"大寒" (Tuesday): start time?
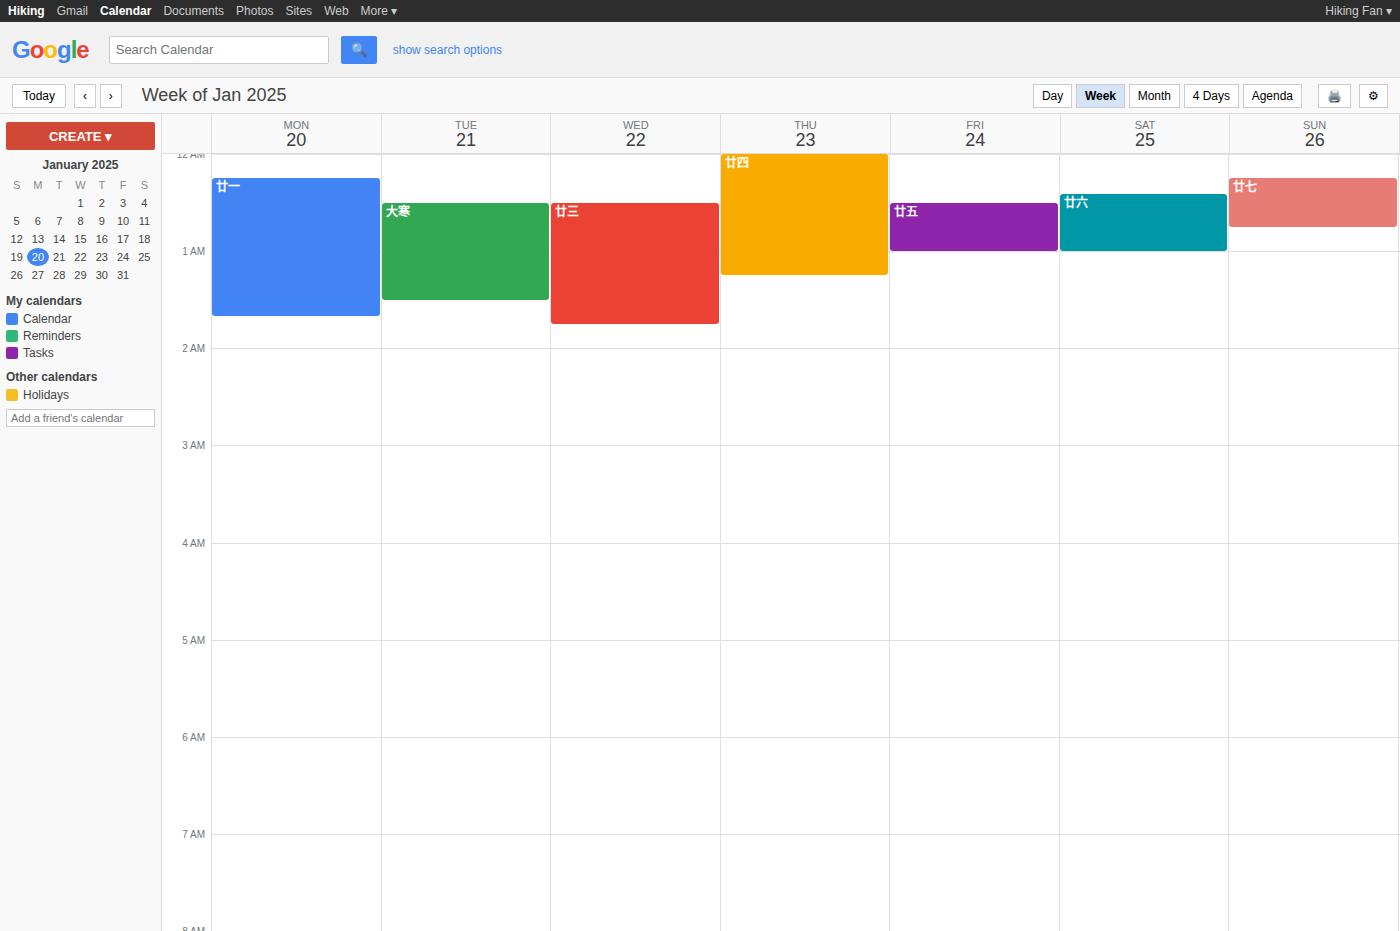
12:30 AM